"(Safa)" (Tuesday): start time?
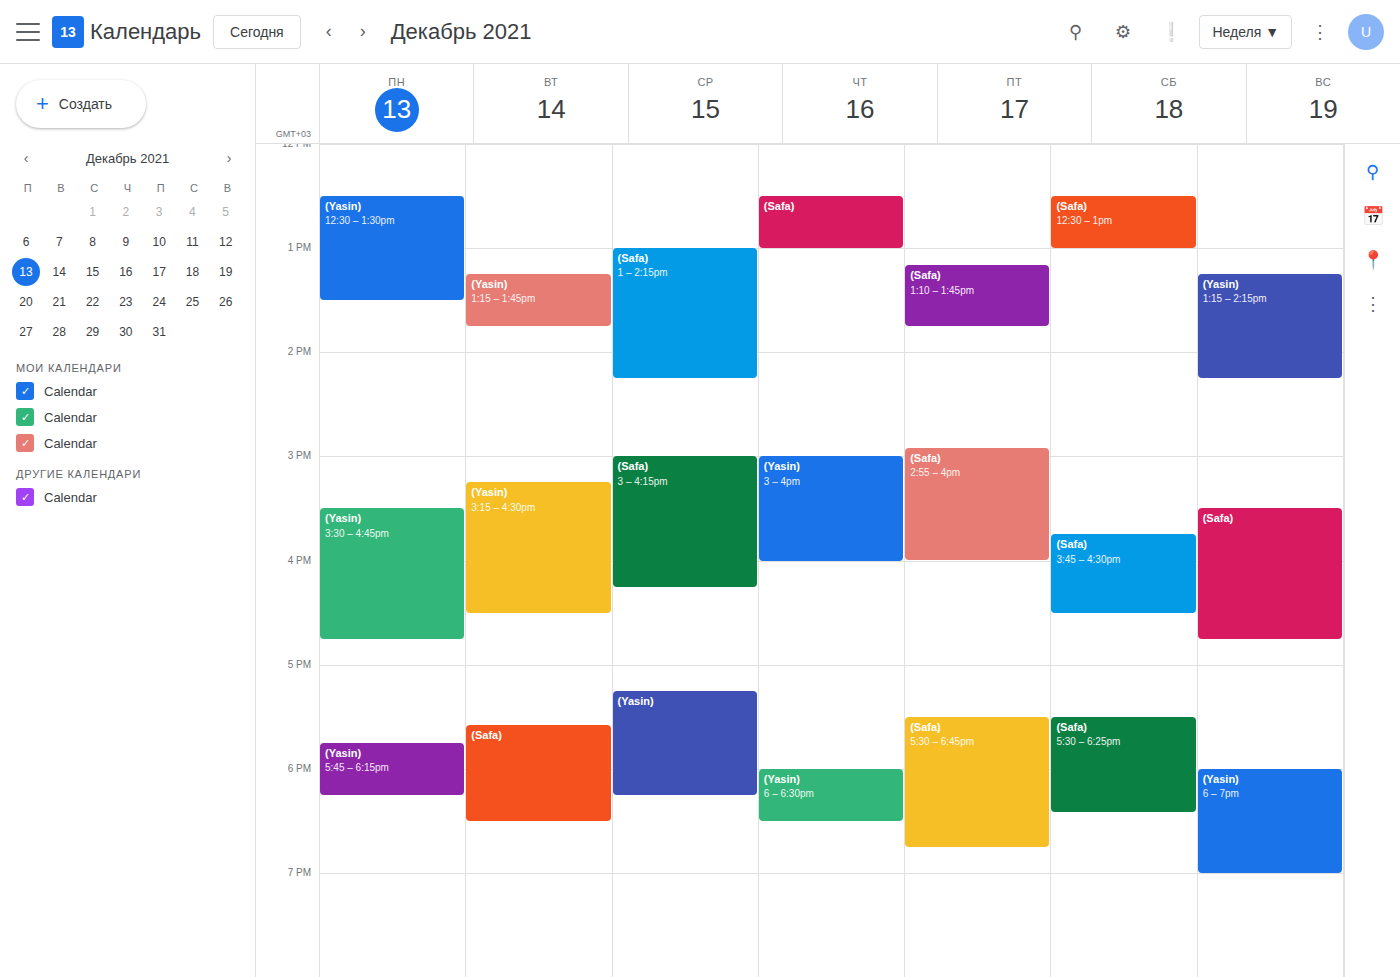
5:35 PM